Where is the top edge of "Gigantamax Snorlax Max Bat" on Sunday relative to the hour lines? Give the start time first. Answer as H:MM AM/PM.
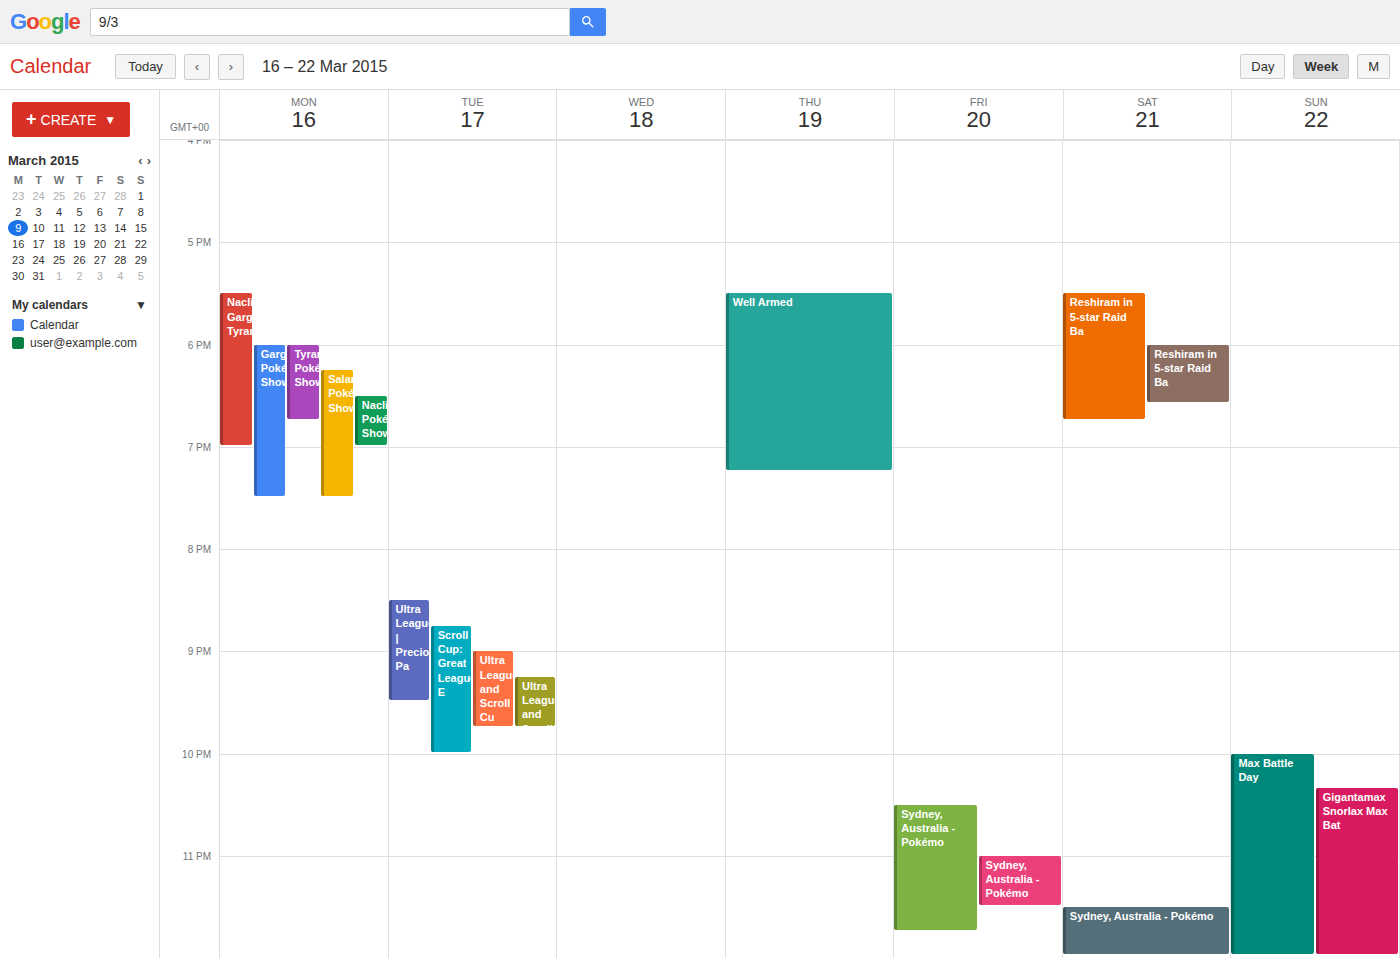
10:20 PM -- neither: 20 minutes below the 10 PM line and 40 minutes above the 11 PM line.